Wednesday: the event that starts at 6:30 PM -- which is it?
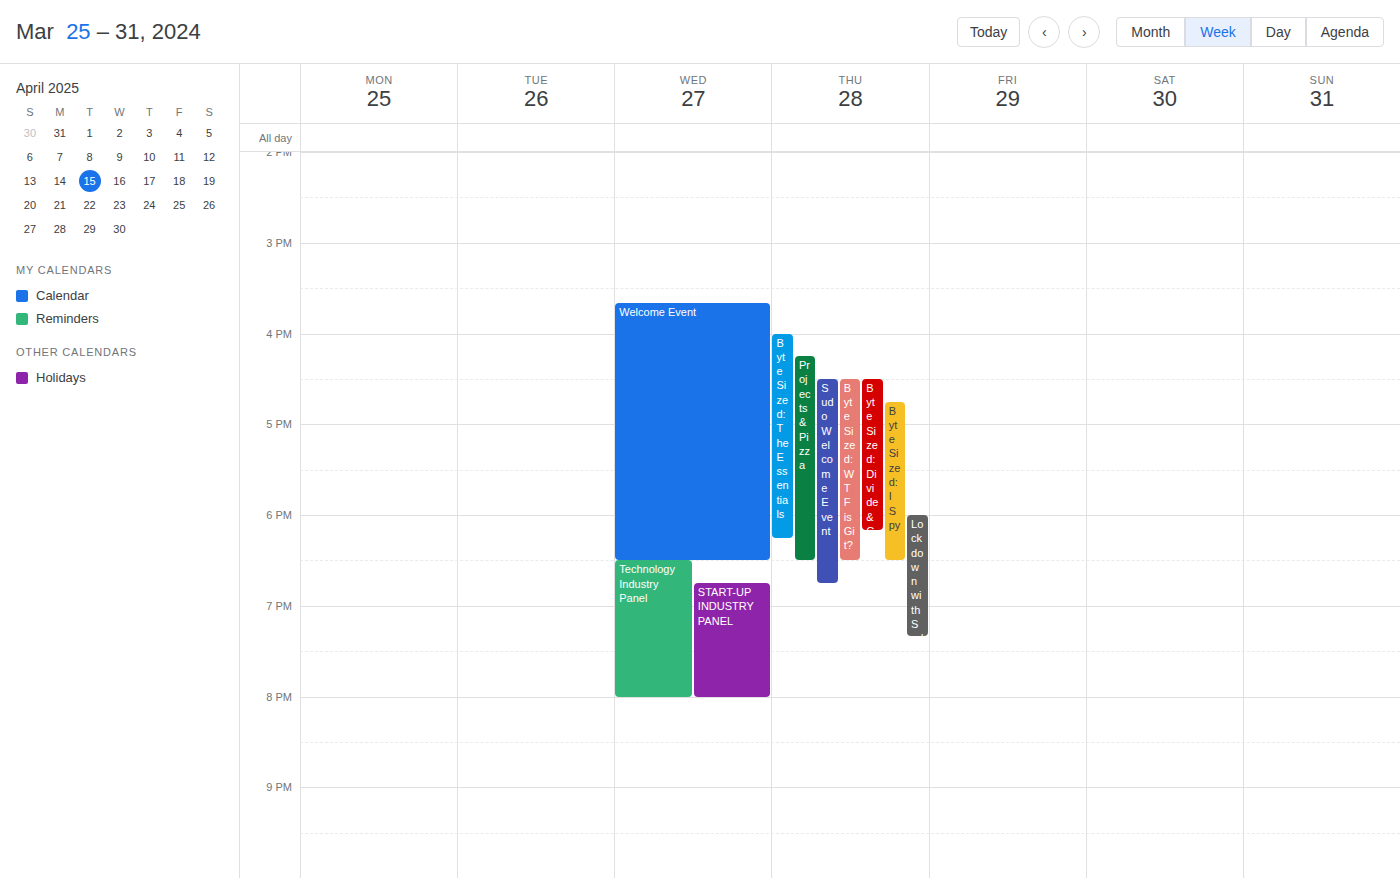
"Technology Industry Panel"